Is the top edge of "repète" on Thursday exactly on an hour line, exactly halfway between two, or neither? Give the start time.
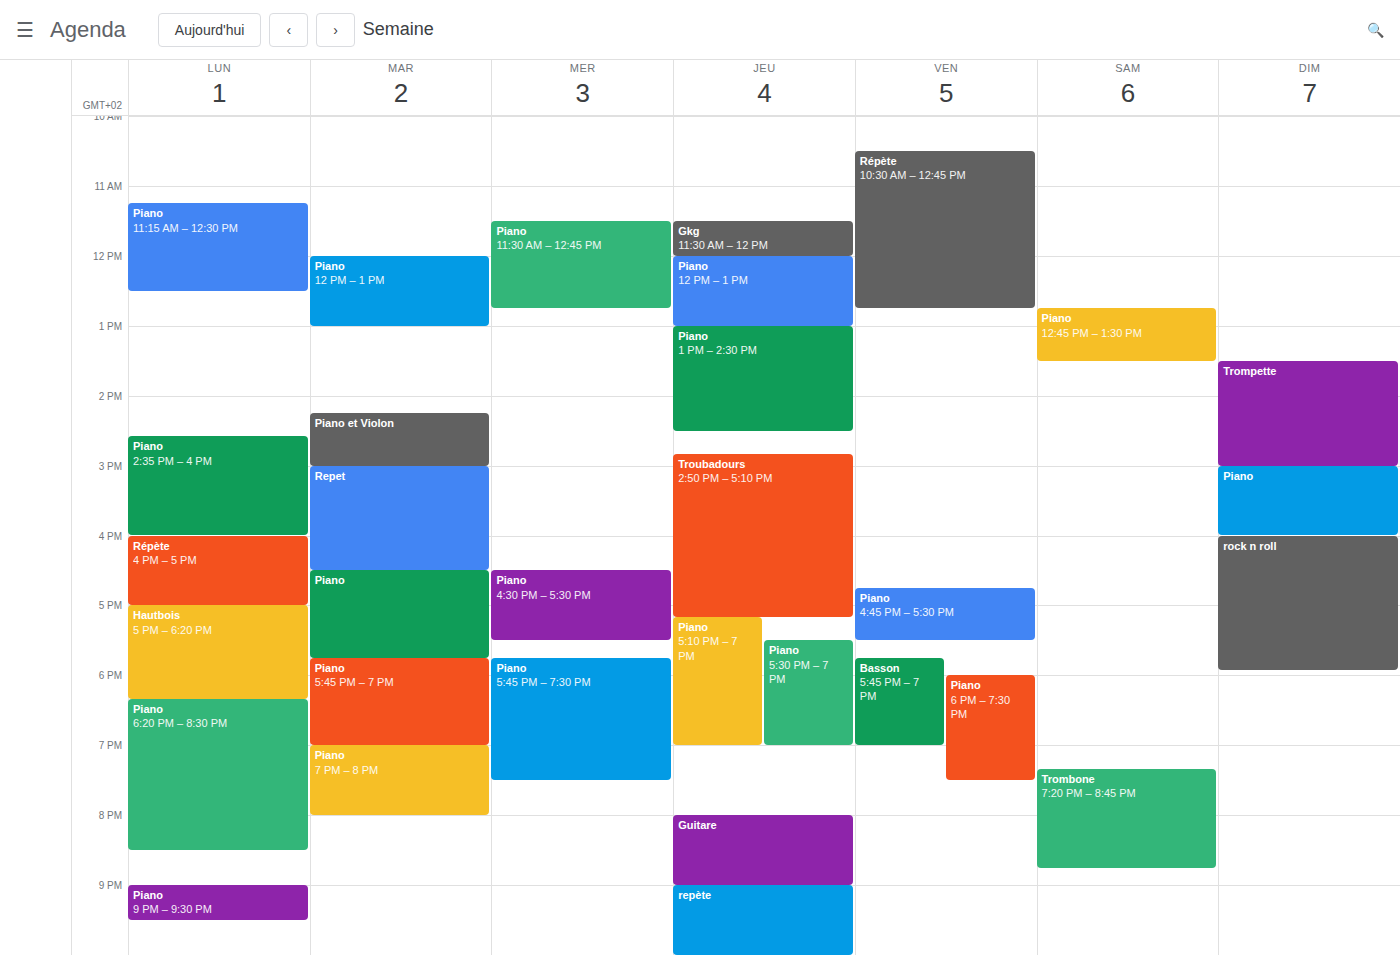
9:00 PM -- exactly on the 9 PM line.